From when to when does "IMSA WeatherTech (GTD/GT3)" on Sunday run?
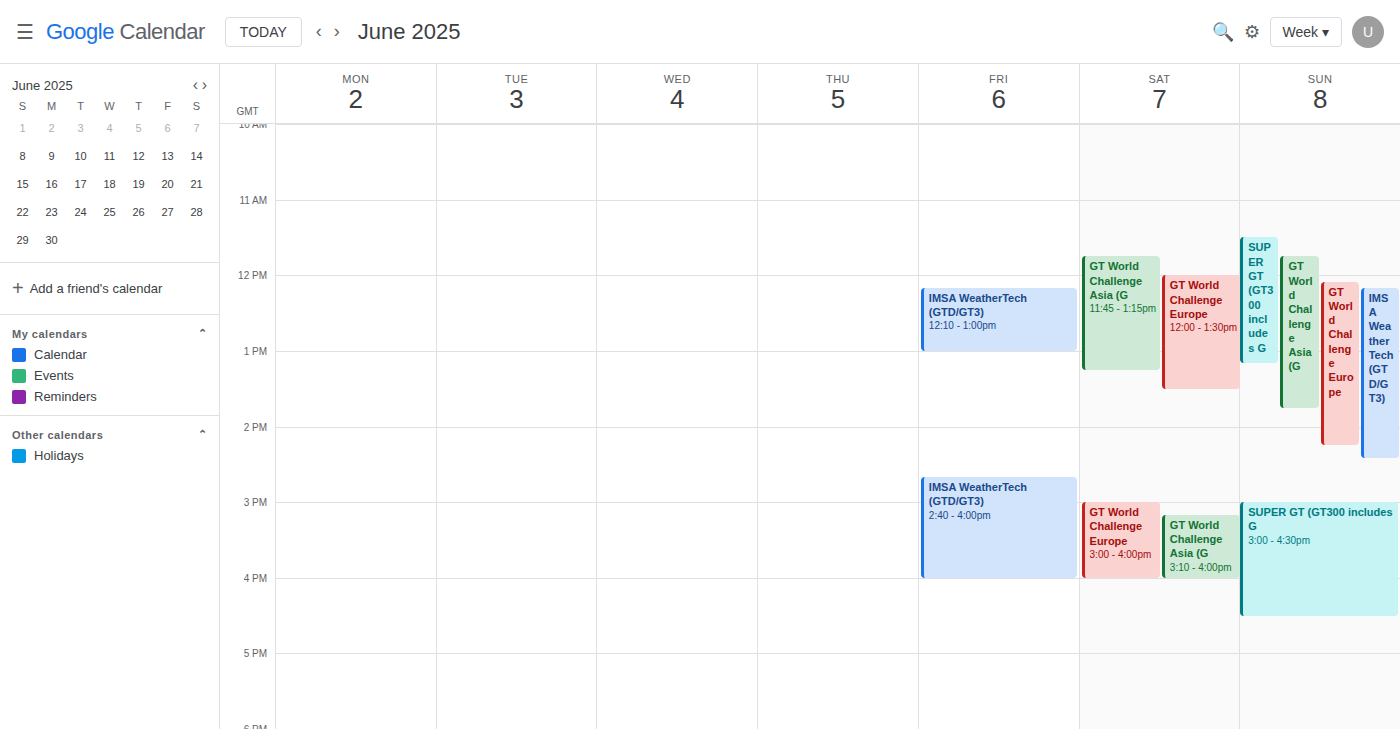
12:10 PM to 2:25 PM